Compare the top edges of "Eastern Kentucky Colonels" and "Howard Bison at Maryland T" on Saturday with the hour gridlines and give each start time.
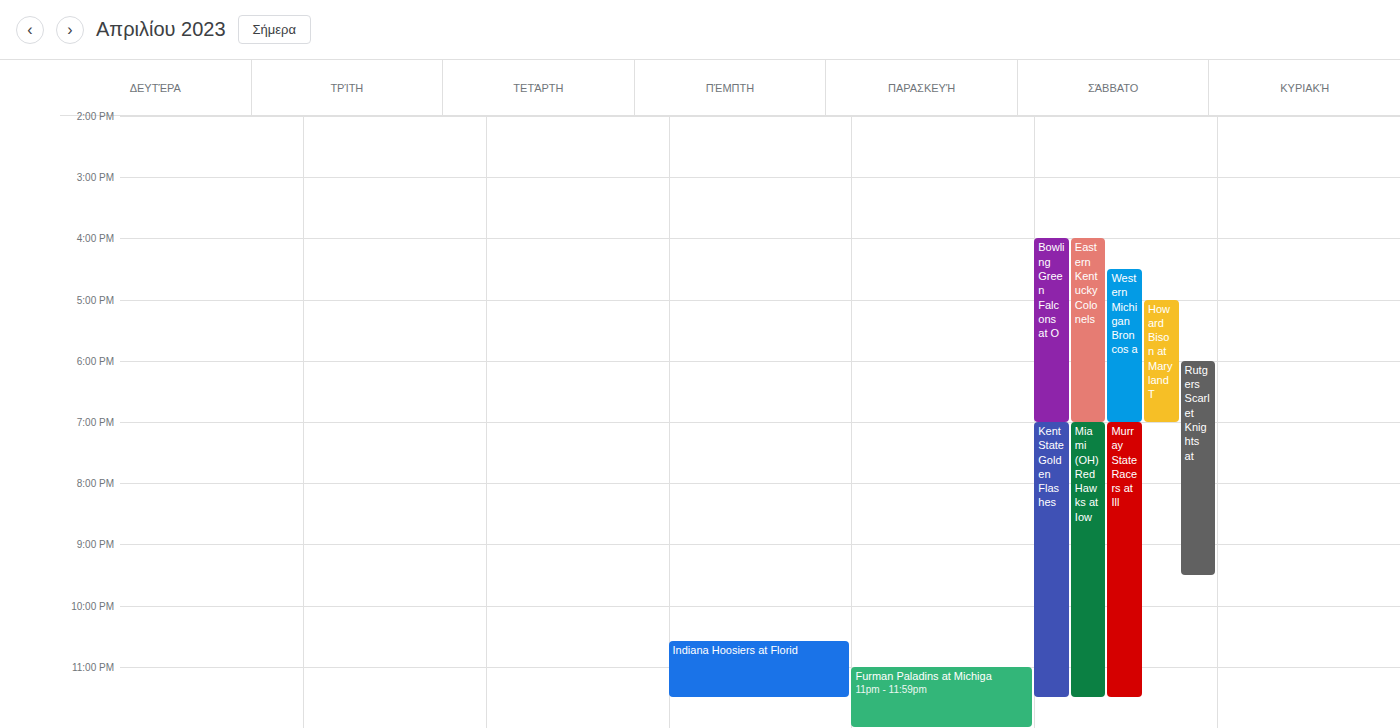
"Eastern Kentucky Colonels": 4:00 PM, exactly on the 4 PM line. "Howard Bison at Maryland T": 5:00 PM, exactly on the 5 PM line.